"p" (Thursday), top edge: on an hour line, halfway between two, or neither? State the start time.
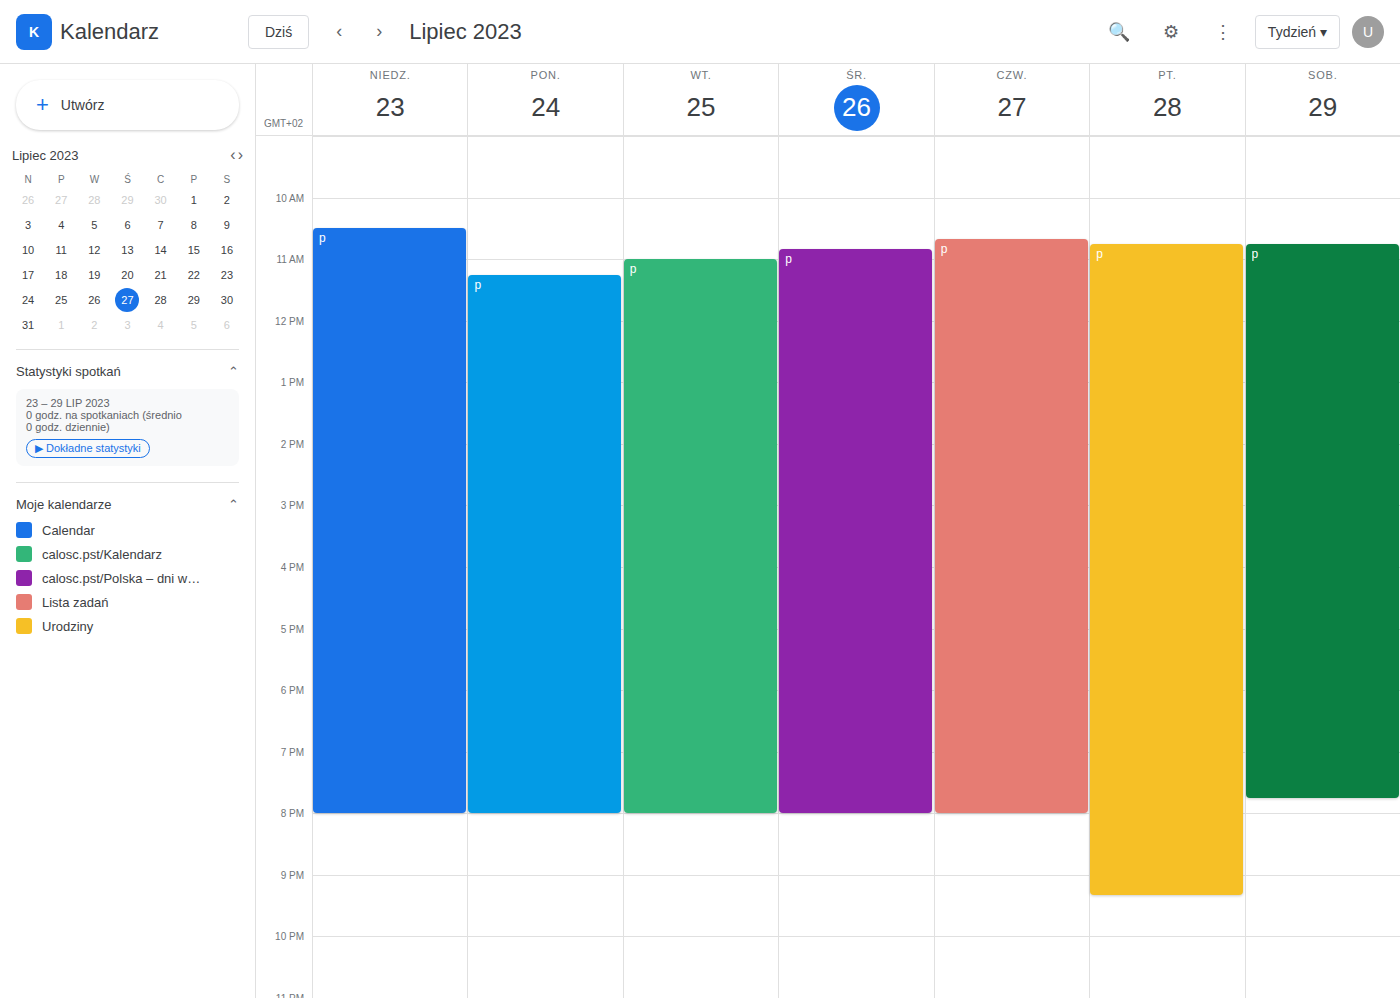
10:40 AM -- neither: 40 minutes below the 10 AM line and 20 minutes above the 11 AM line.